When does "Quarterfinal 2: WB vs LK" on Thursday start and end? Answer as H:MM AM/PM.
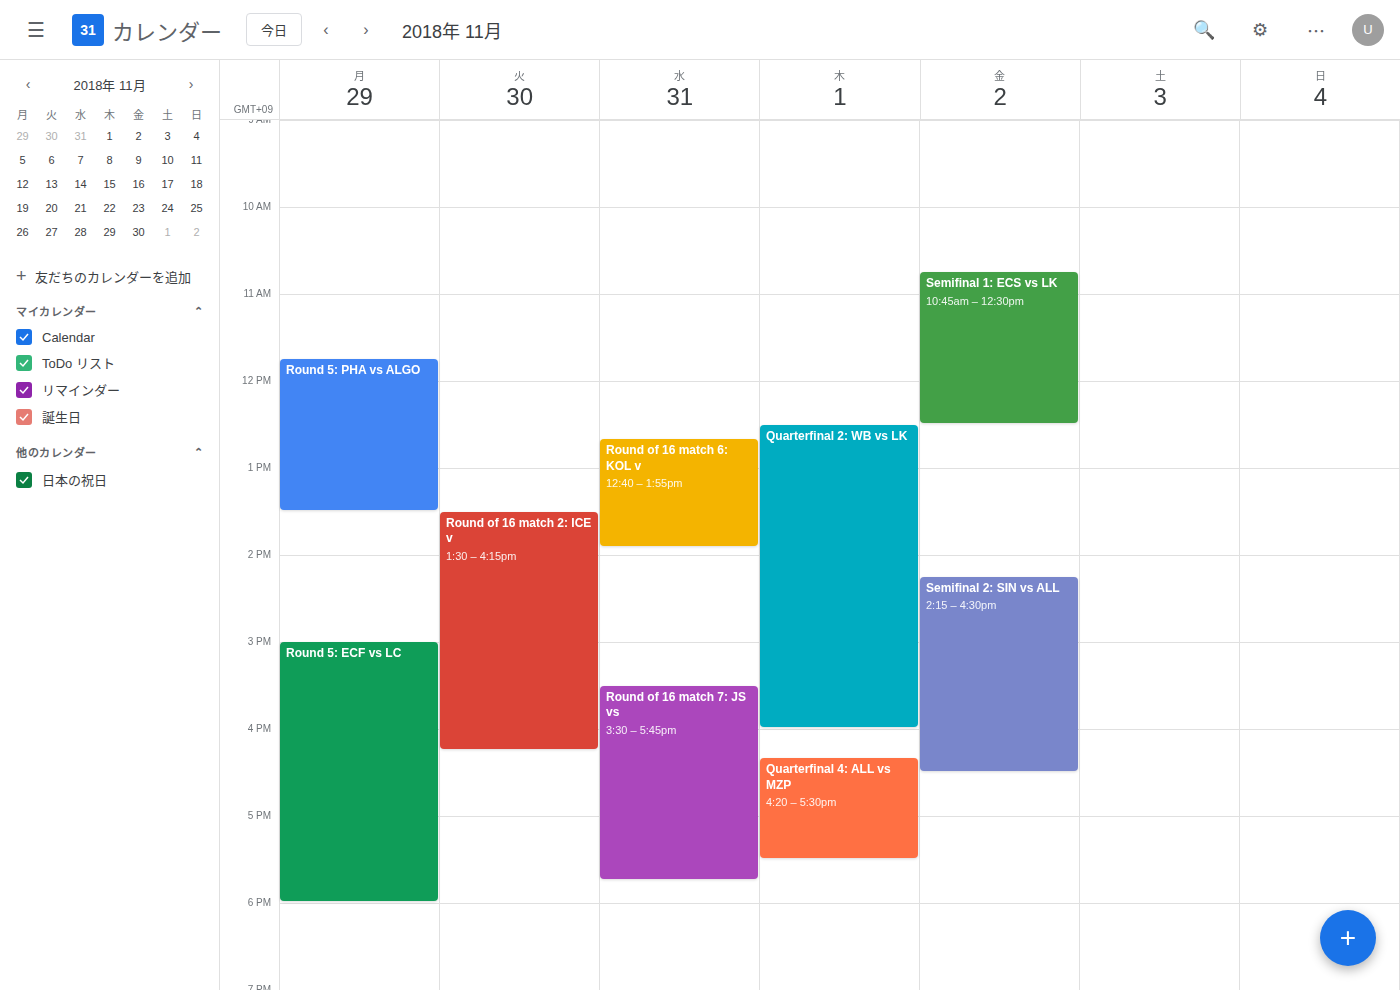
12:30 PM to 4:00 PM